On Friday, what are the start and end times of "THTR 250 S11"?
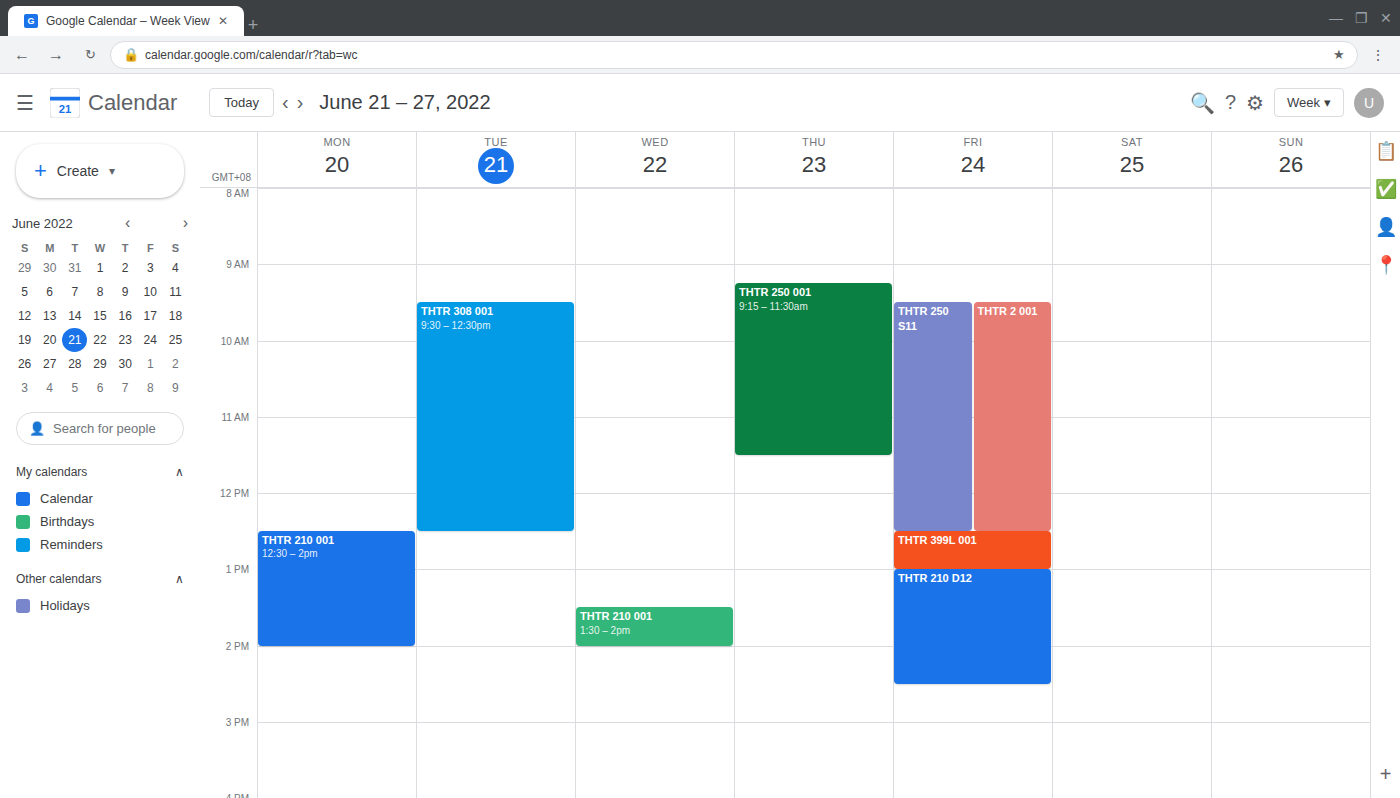
9:30 AM to 12:30 PM